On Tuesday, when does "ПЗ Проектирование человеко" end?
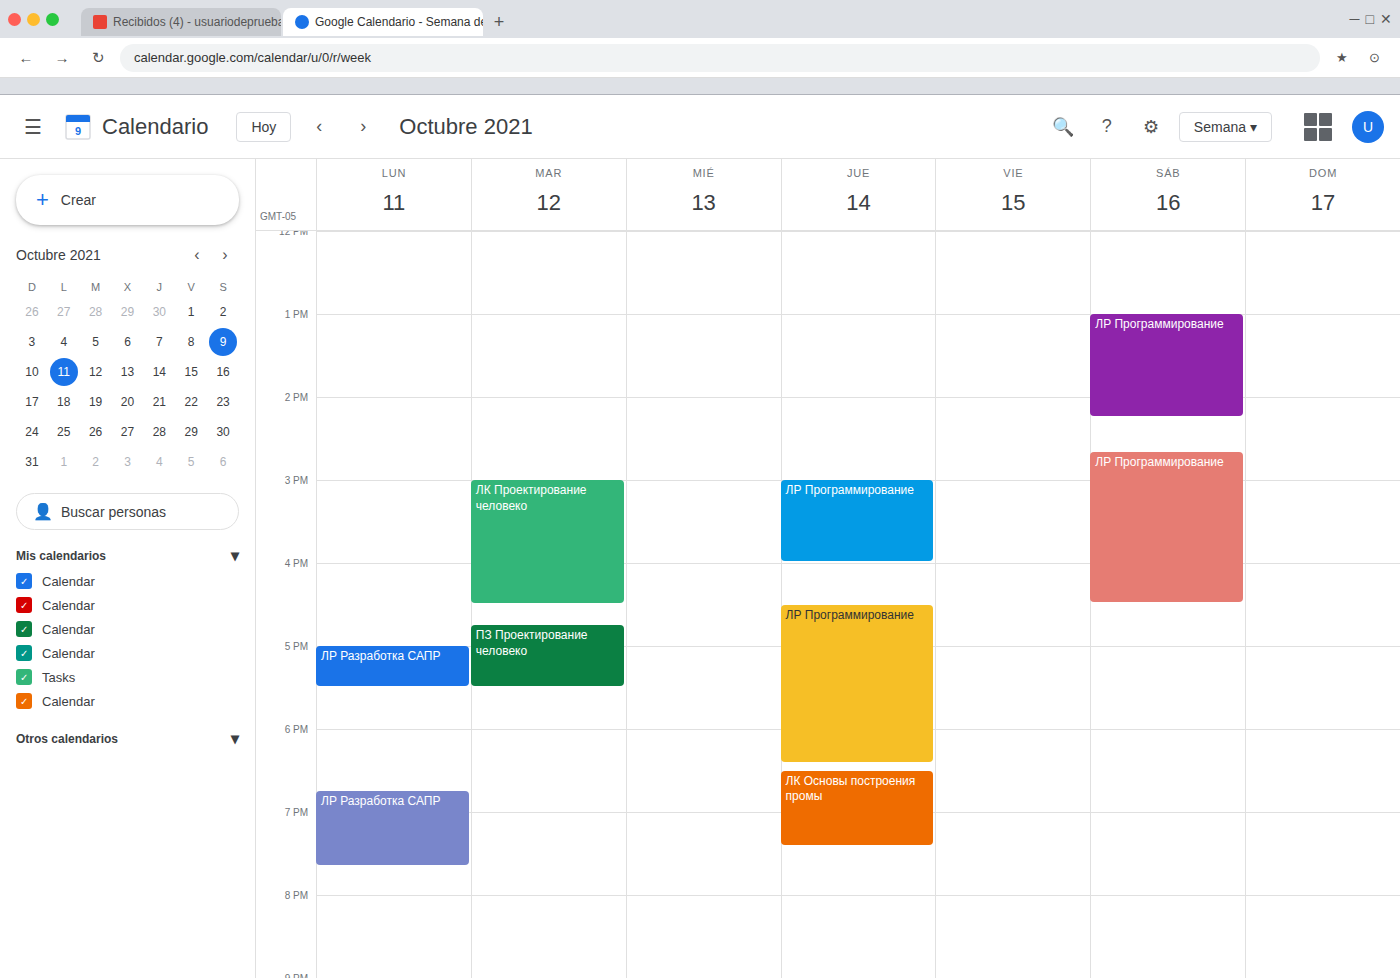
17:30